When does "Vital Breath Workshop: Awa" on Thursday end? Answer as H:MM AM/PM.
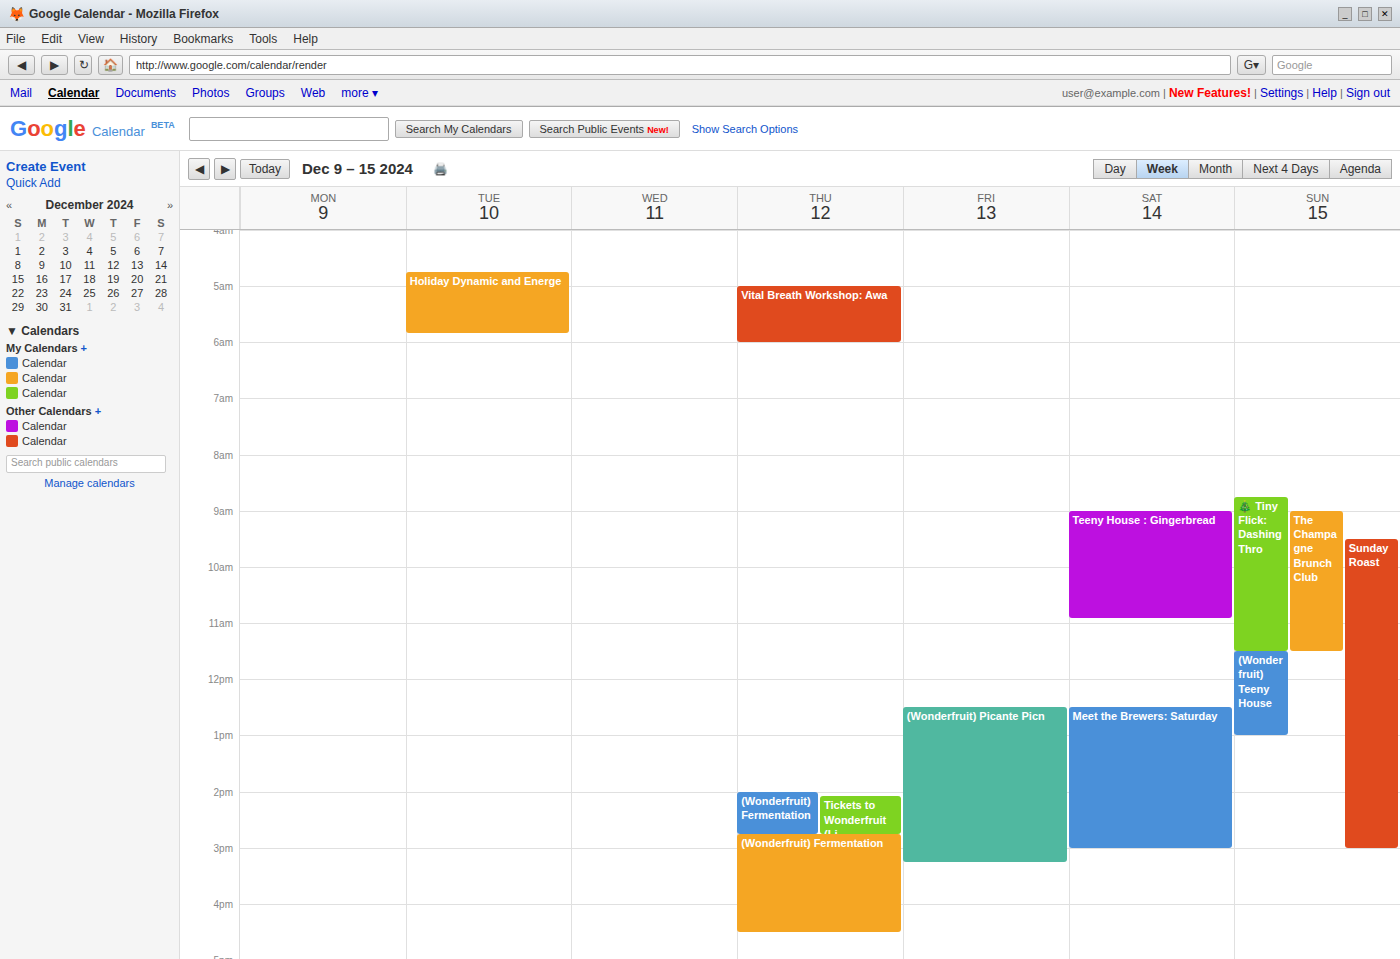
6:00 AM